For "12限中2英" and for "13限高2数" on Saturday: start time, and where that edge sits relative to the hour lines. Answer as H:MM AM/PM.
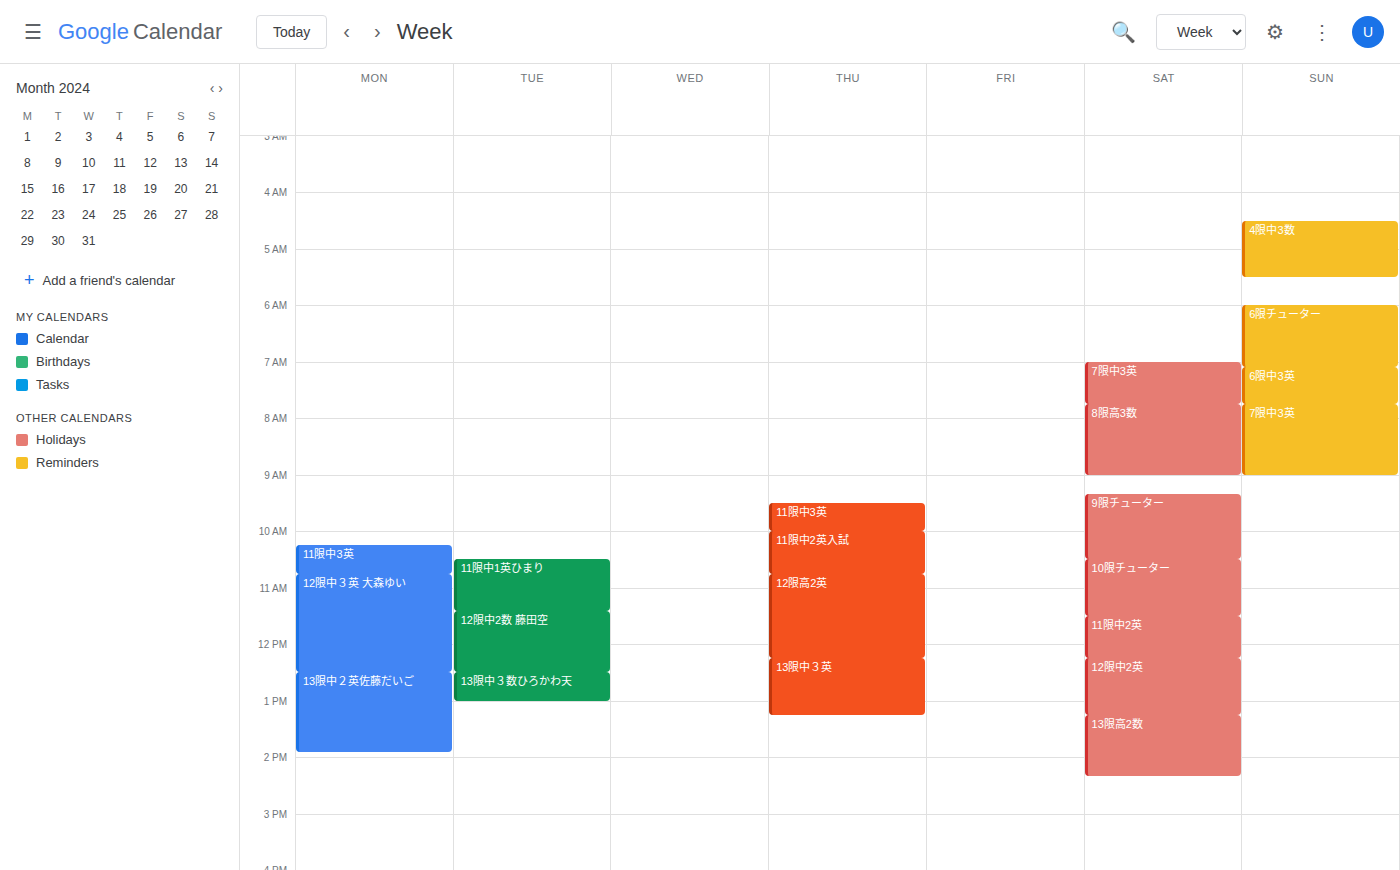
"12限中2英": 12:15 PM, neither: a quarter of the way from the 12 PM line to the 1 PM line. "13限高2数": 1:15 PM, neither: a quarter of the way from the 1 PM line to the 2 PM line.